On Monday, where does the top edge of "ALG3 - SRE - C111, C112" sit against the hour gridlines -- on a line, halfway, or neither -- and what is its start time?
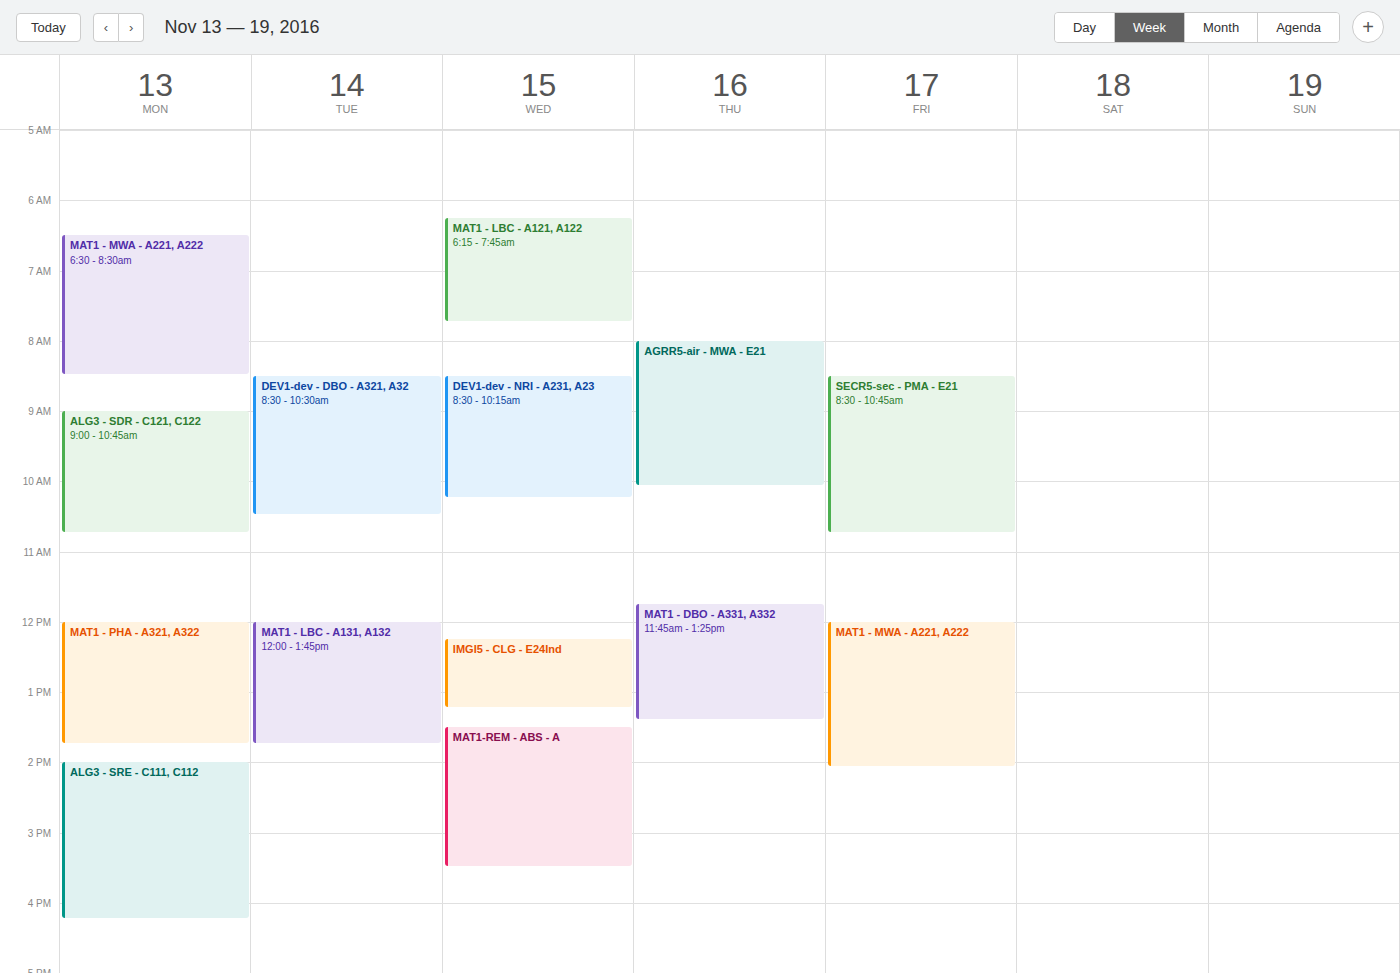
2:00 PM -- exactly on the 2 PM line.